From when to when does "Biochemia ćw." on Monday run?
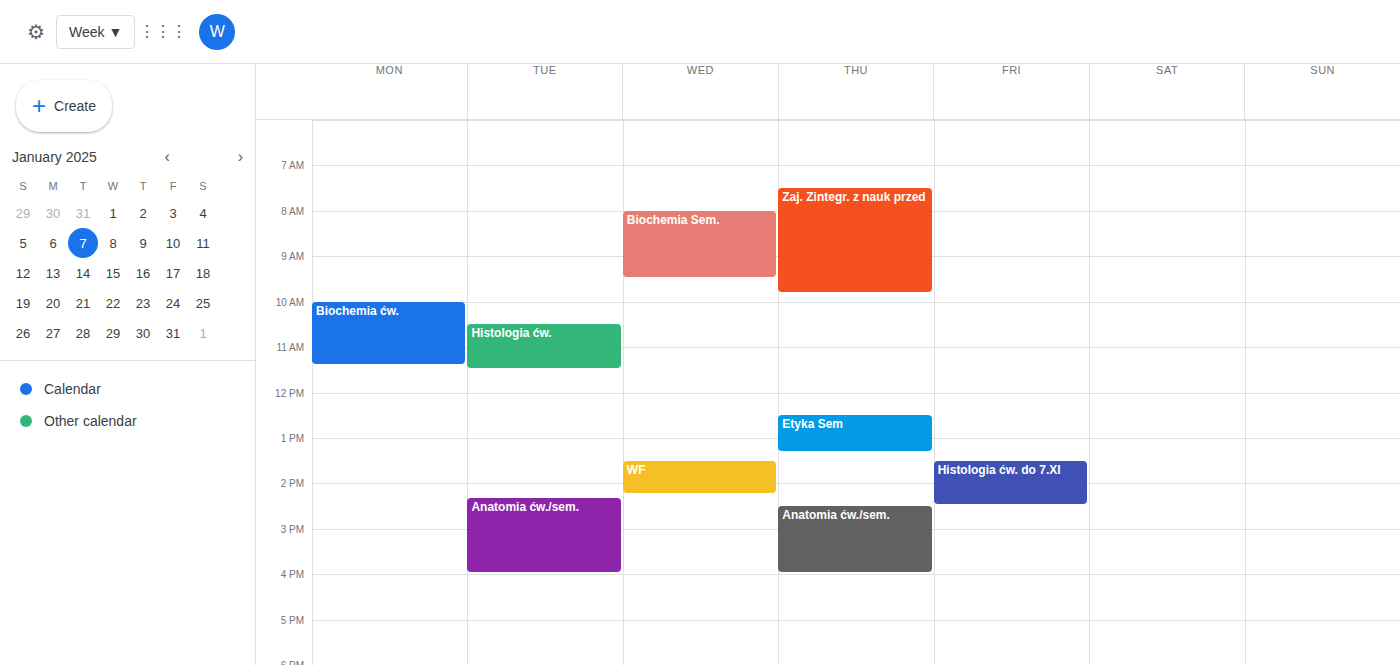
10:00 AM to 11:25 AM